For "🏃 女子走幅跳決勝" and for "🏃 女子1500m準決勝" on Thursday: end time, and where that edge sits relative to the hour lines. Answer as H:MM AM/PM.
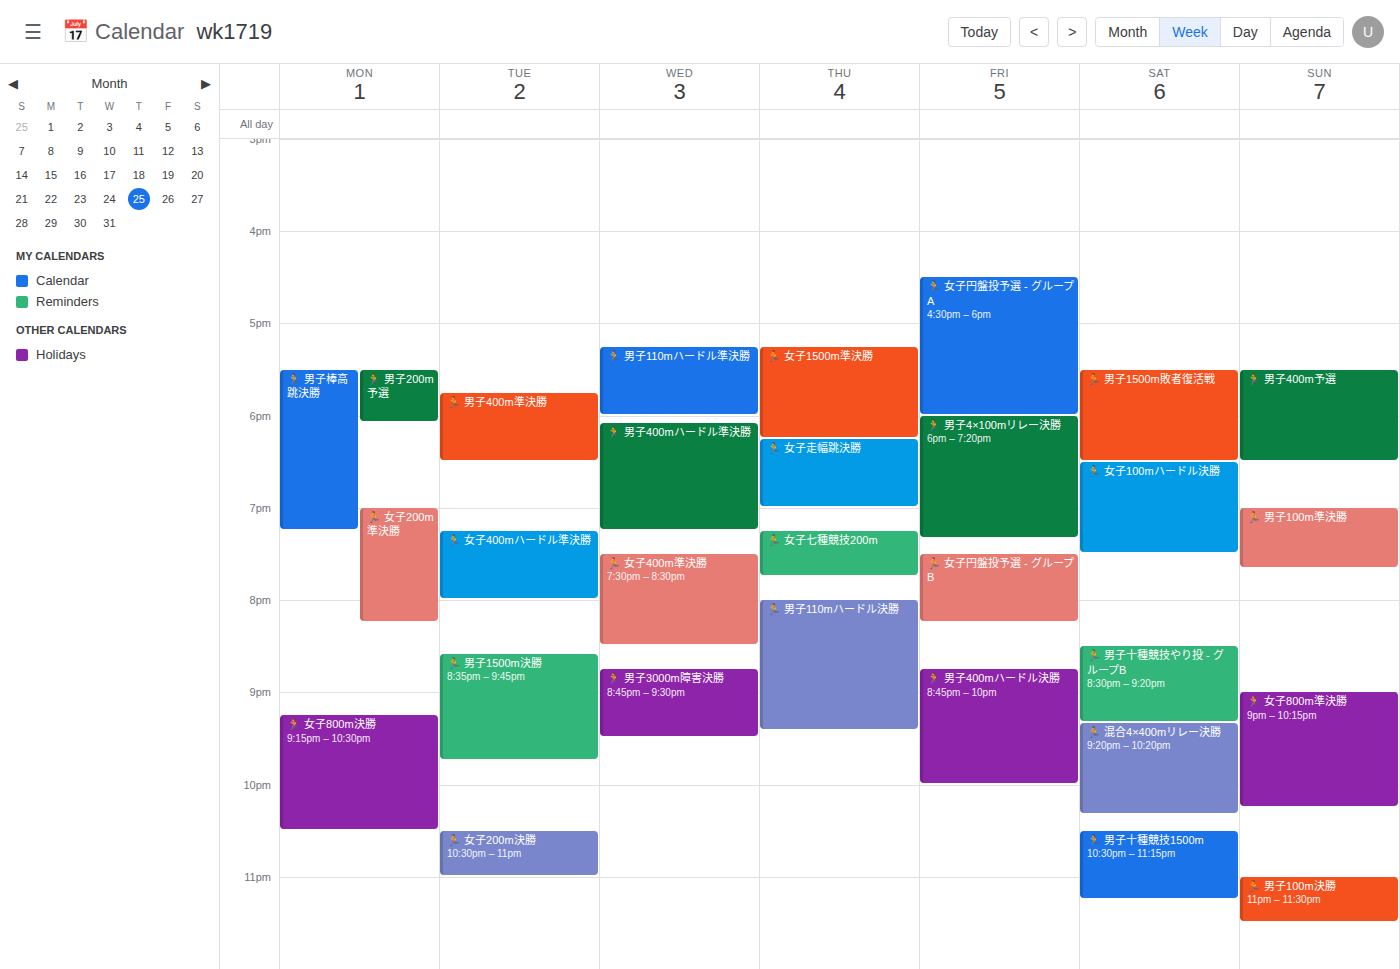
"🏃 女子走幅跳決勝": 7:00 PM, exactly on the 7 PM line. "🏃 女子1500m準決勝": 6:15 PM, neither: a quarter of the way from the 6 PM line to the 7 PM line.